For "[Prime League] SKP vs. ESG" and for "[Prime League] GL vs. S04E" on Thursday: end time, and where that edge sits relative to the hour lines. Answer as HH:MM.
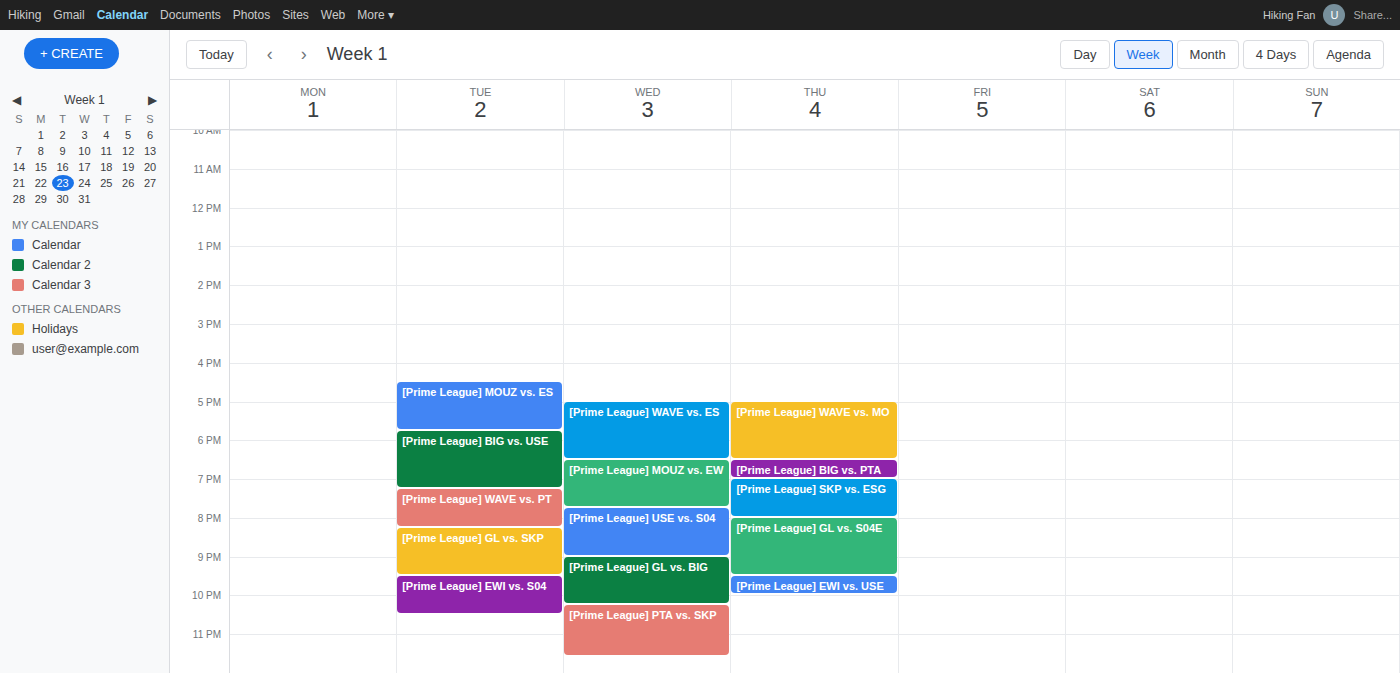
"[Prime League] SKP vs. ESG": 20:00, exactly on the 20:00 line. "[Prime League] GL vs. S04E": 21:30, halfway between the 21:00 and 22:00 lines.